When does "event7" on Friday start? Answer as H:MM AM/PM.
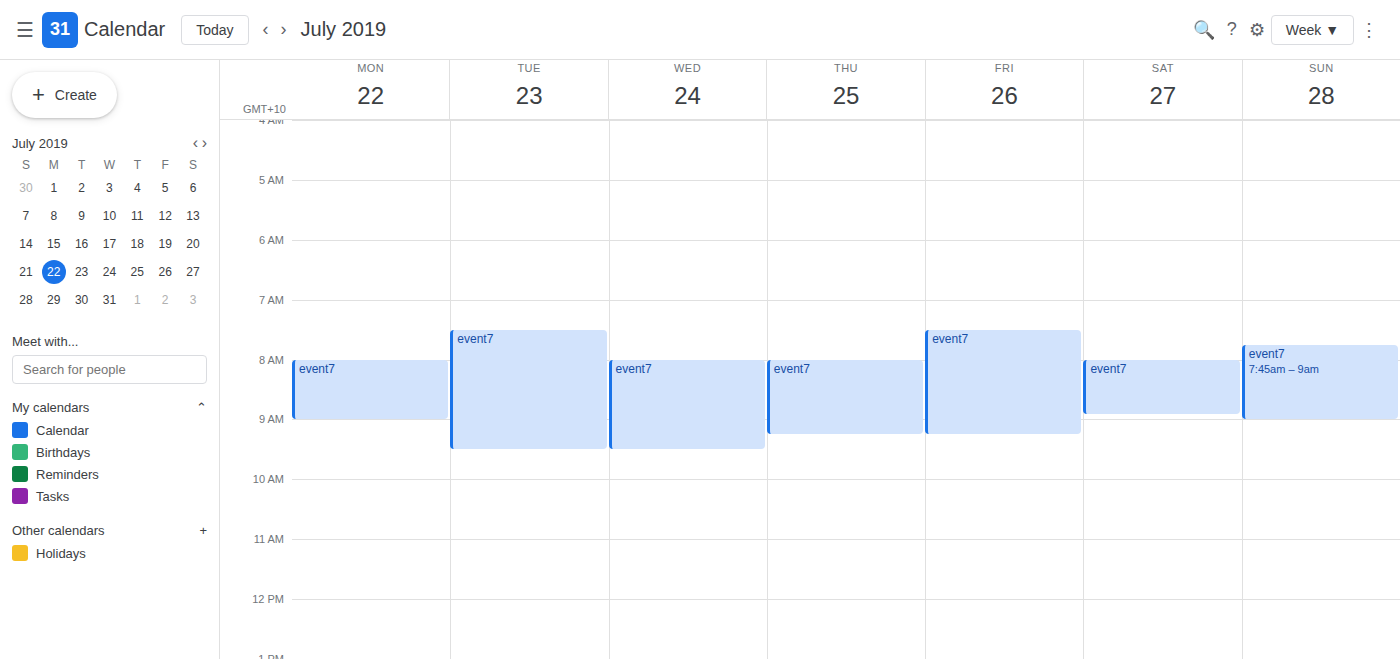
7:30 AM